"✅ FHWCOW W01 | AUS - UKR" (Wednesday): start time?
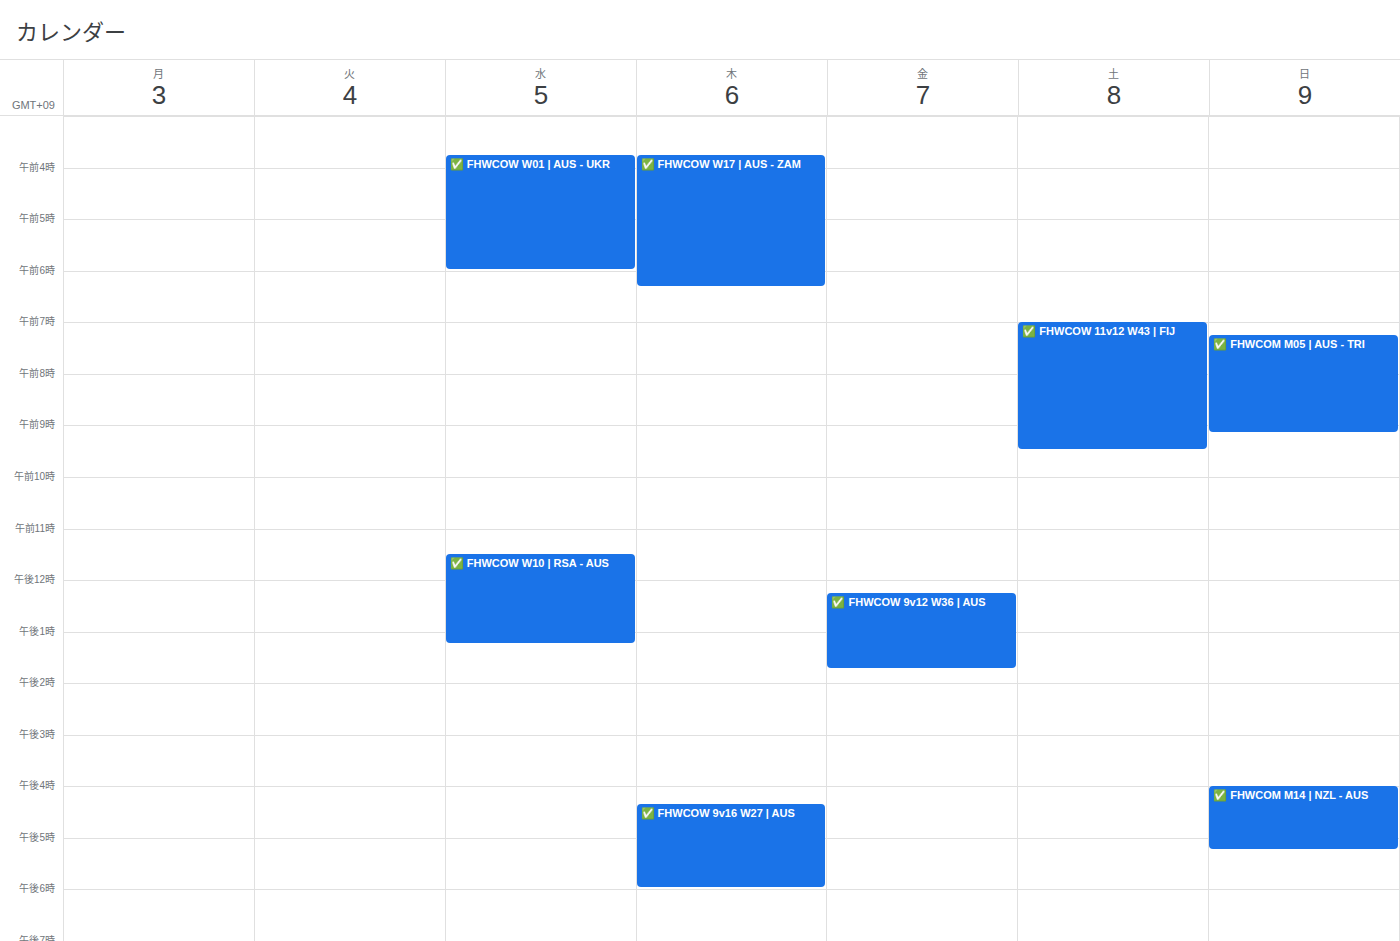
3:45 AM